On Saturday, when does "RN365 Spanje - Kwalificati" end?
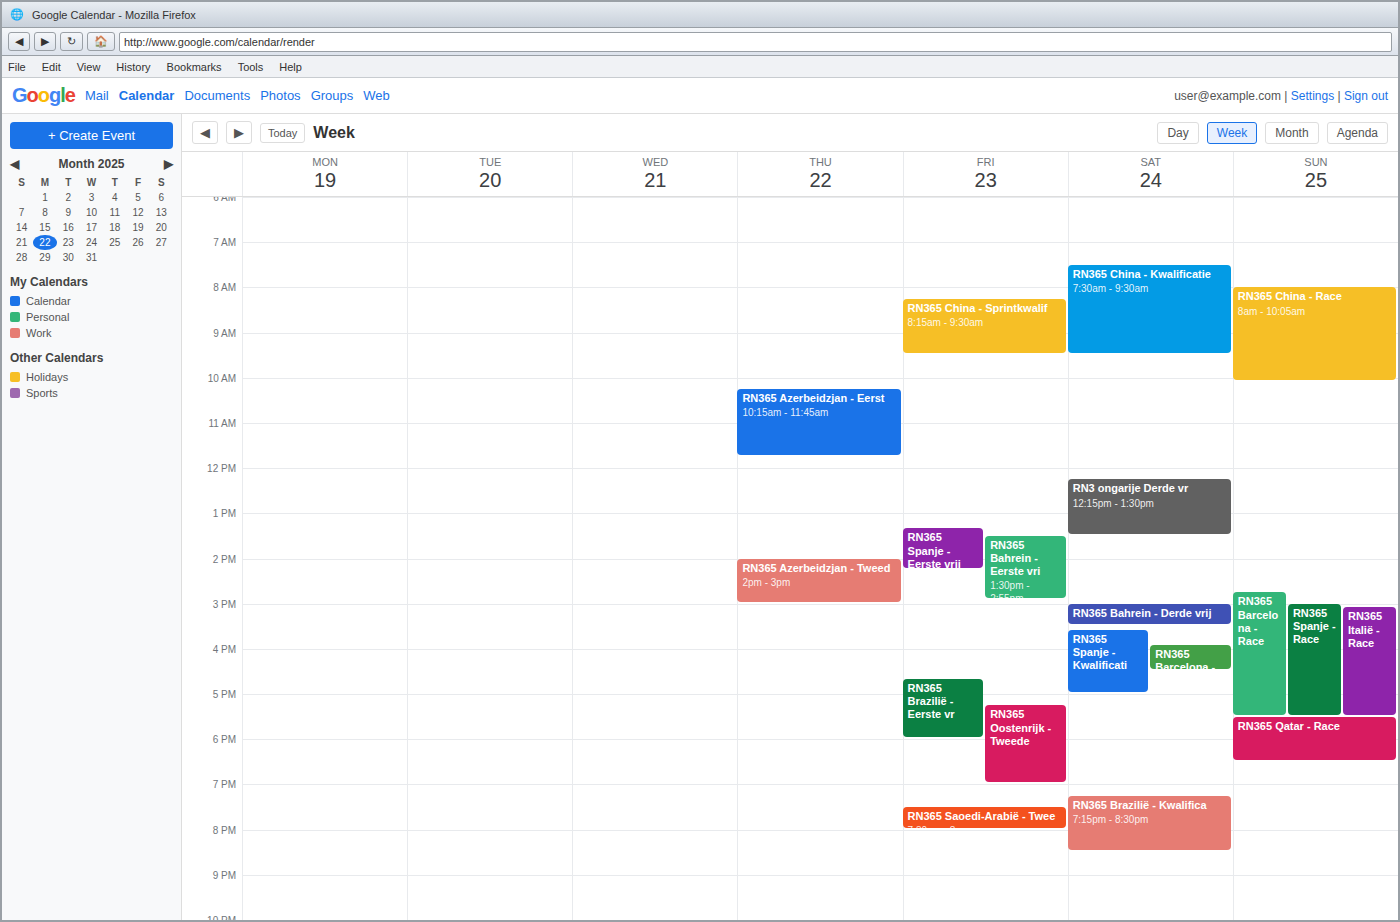
5:00 PM